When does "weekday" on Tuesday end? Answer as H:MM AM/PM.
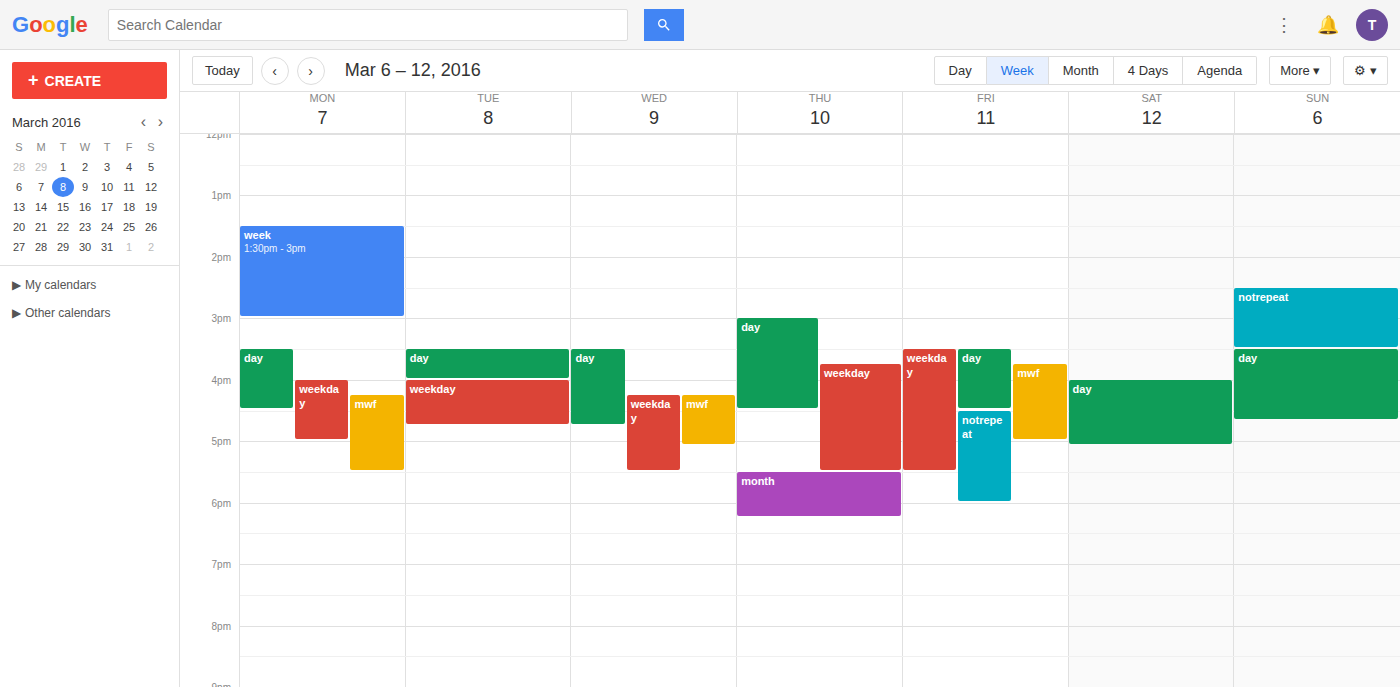
4:45 PM